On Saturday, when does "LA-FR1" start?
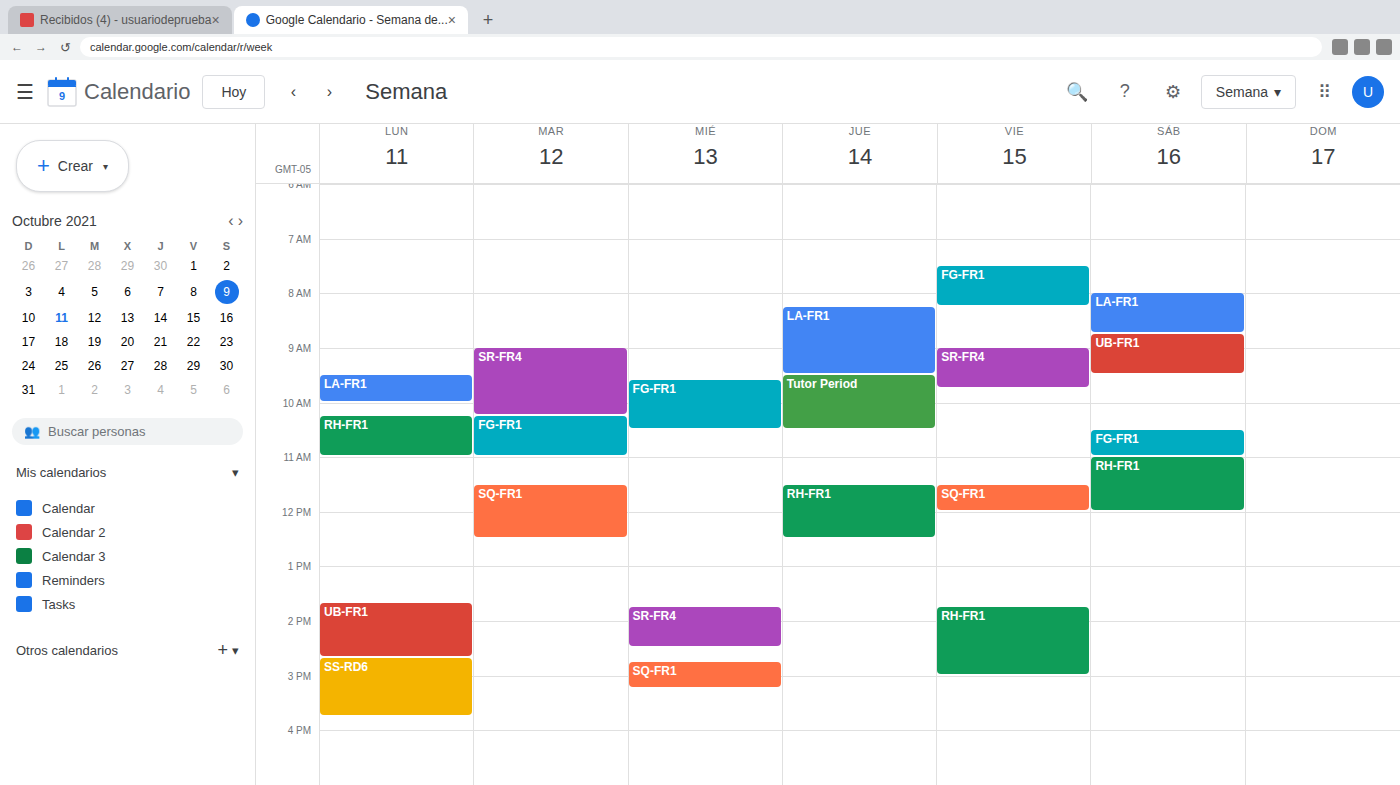
8:00 AM